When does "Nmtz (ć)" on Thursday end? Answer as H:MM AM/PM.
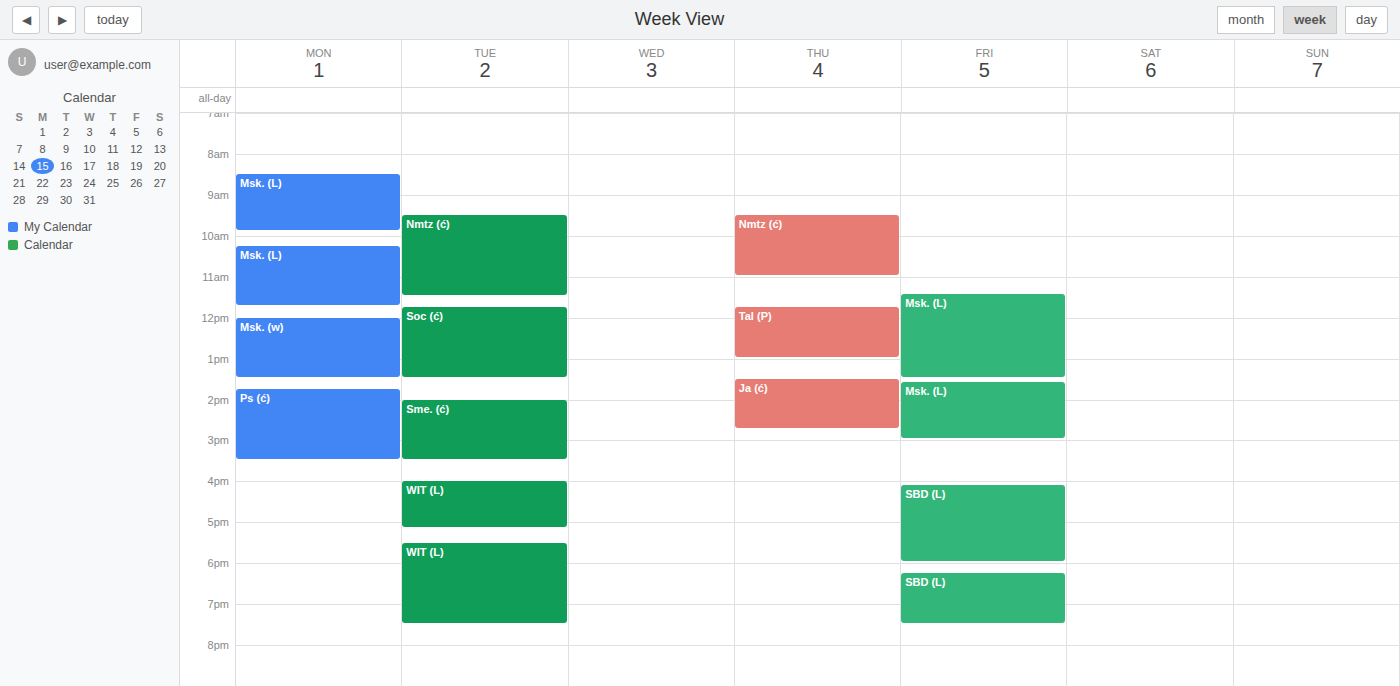
11:00 AM